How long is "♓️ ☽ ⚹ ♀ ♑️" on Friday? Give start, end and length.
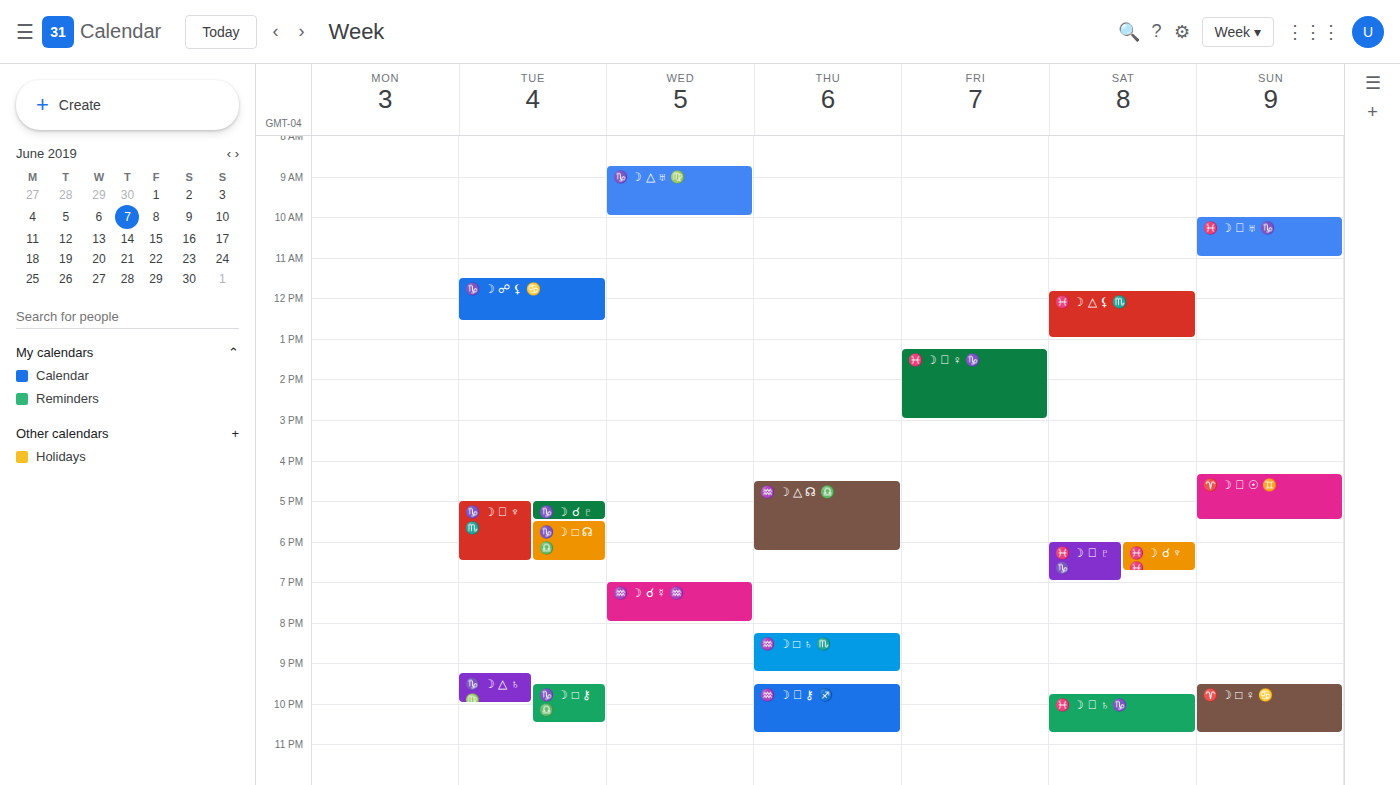
1:15 PM to 3:00 PM, 1 hour 45 minutes